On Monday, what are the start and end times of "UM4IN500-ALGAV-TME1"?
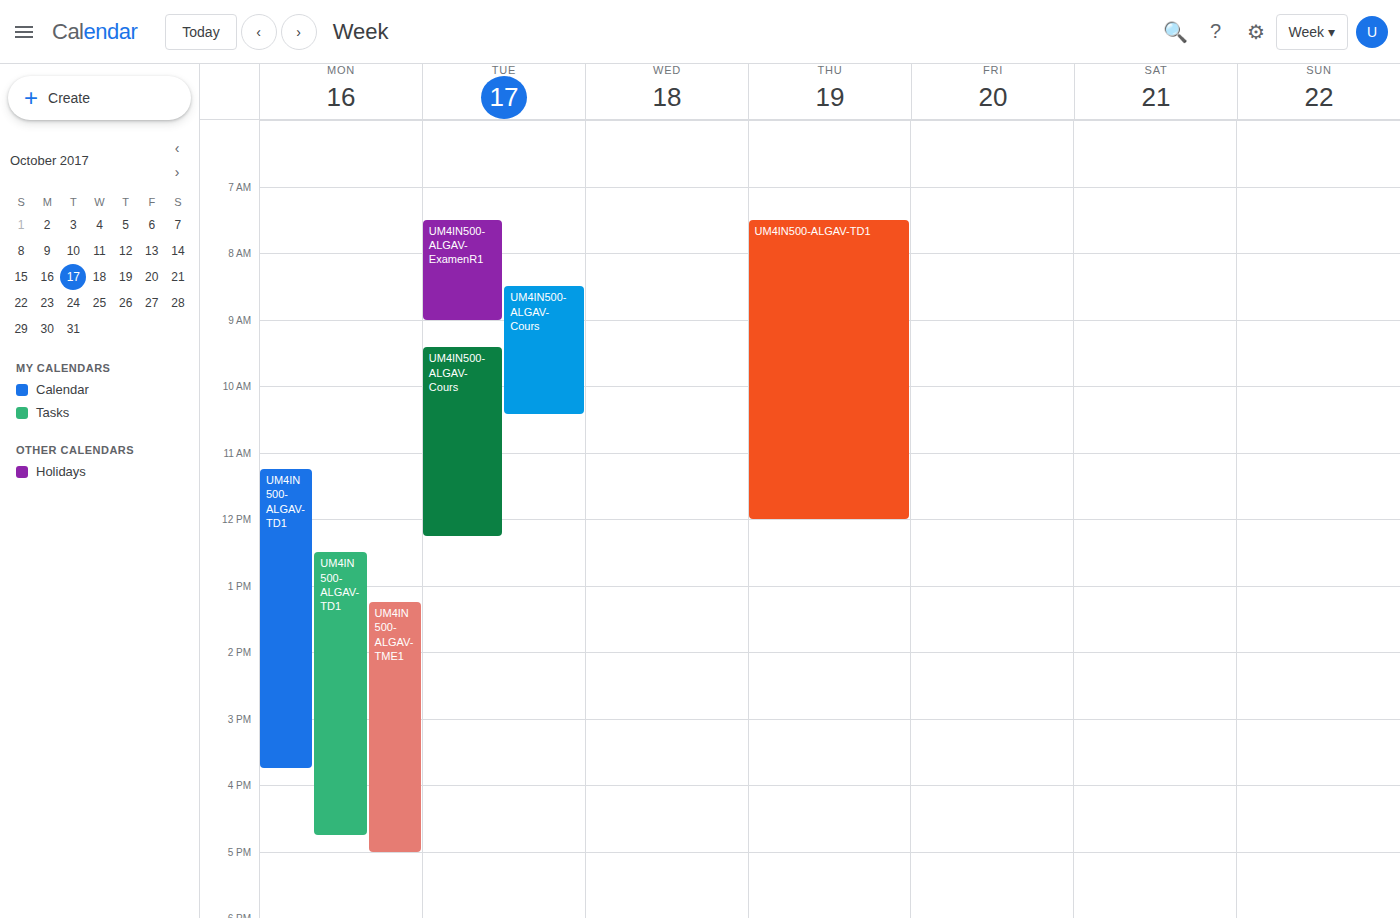
1:15 PM to 5:00 PM